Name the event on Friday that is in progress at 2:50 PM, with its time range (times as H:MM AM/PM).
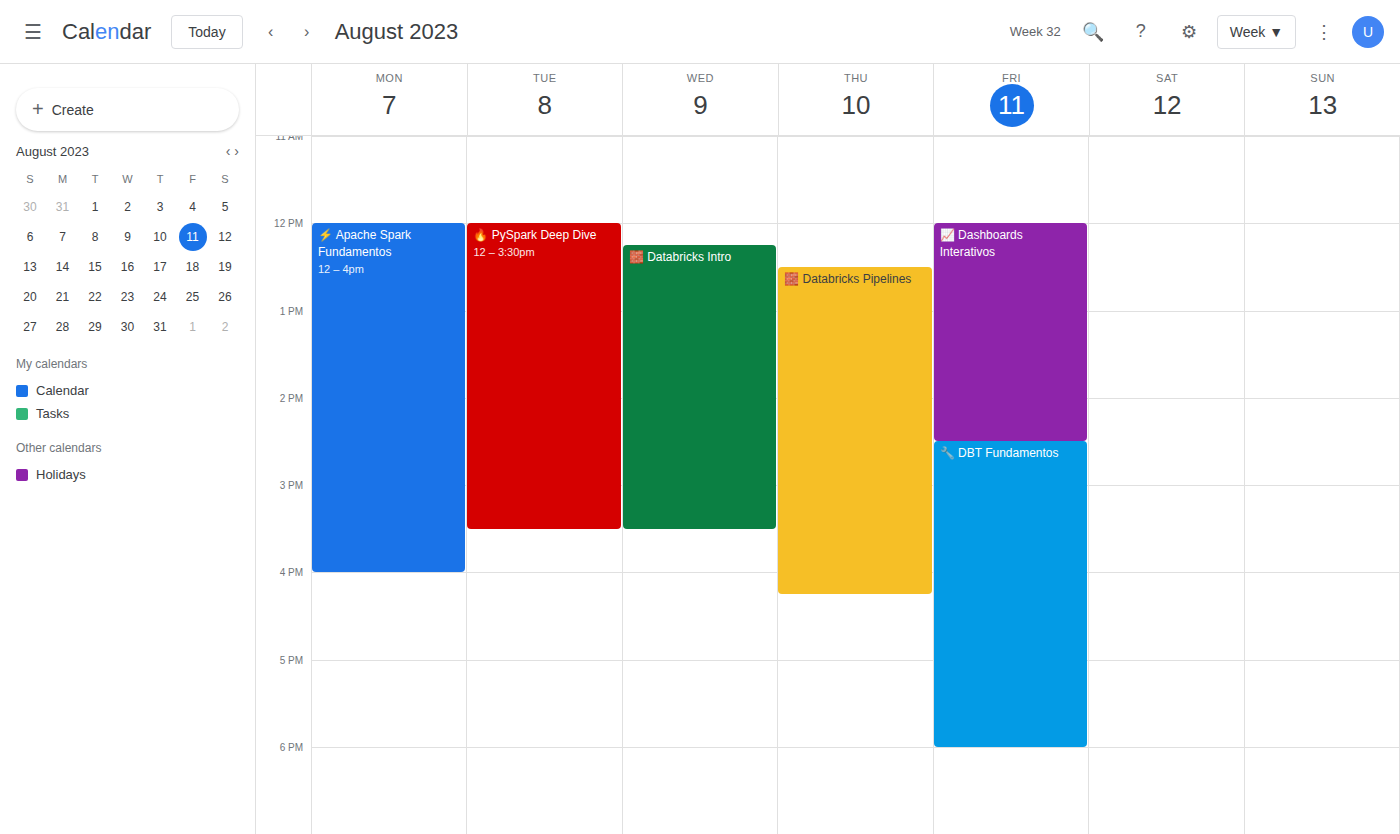
"🔧 DBT Fundamentos", 2:30 PM to 6:00 PM